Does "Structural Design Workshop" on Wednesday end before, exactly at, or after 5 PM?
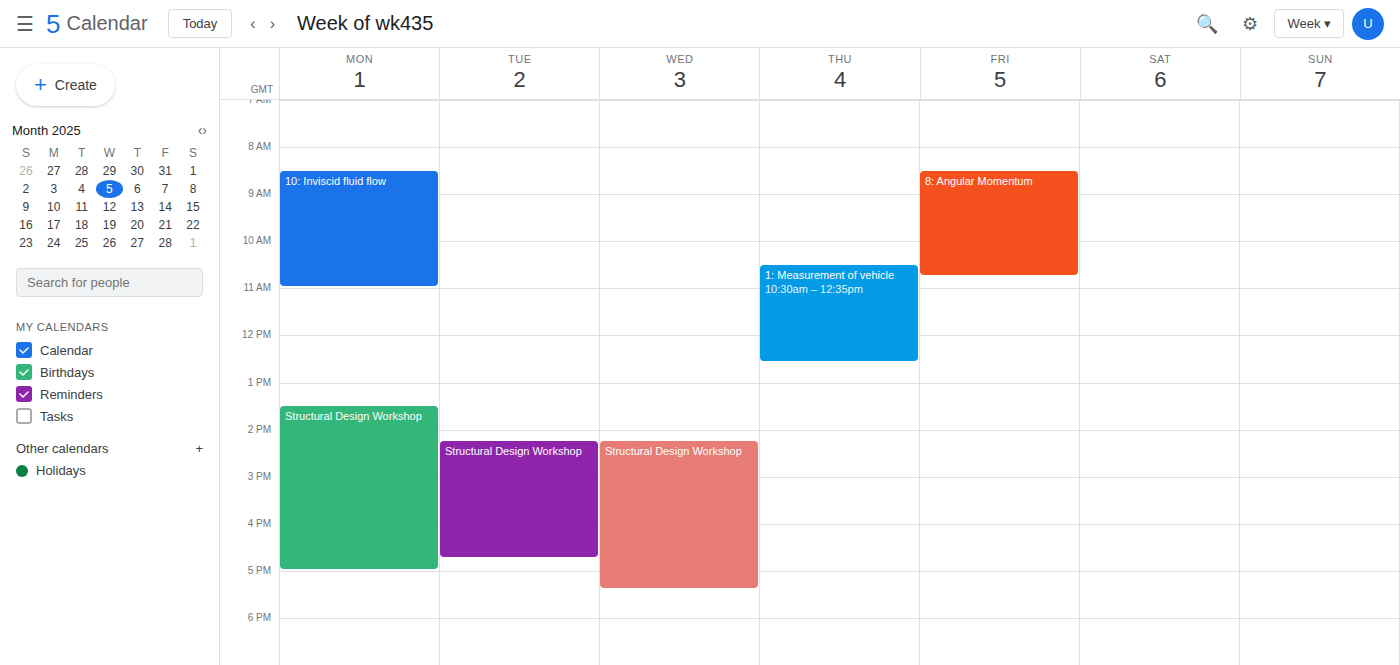
5:25 PM -- after 5 PM, 25 minutes below the 5 PM line.